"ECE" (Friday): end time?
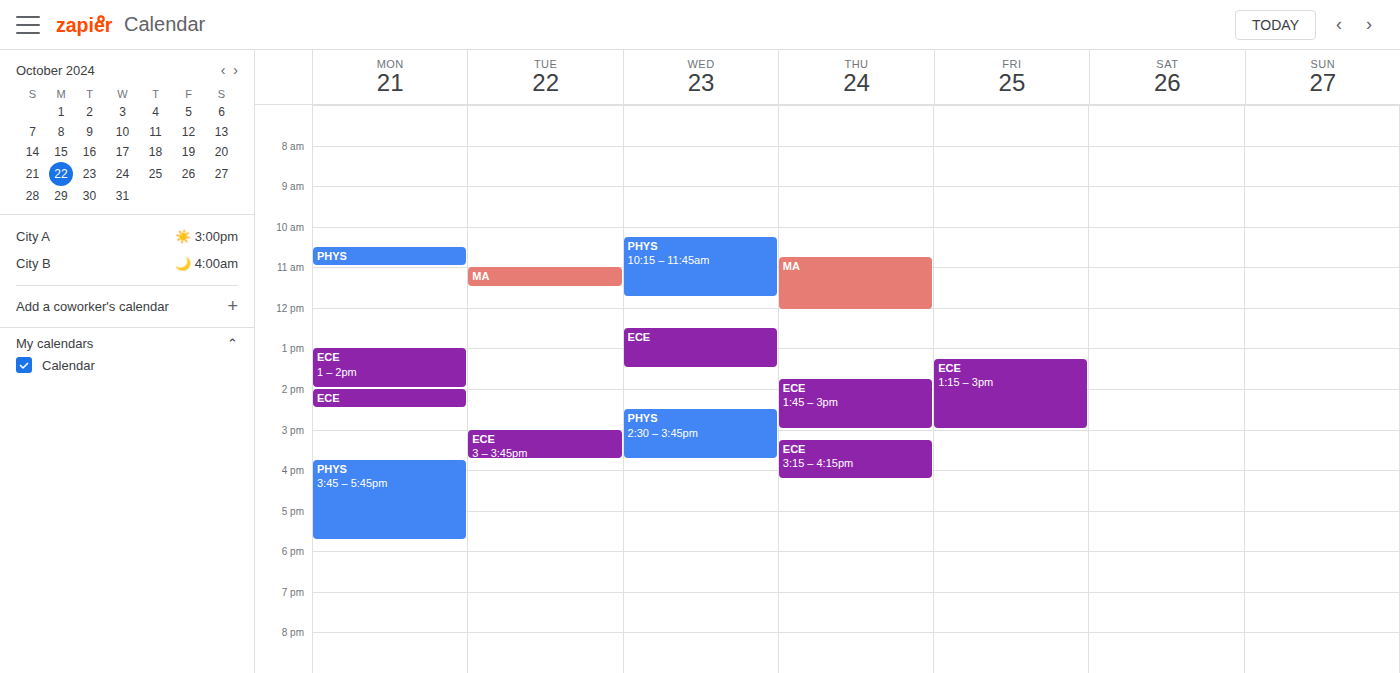
3:00 PM